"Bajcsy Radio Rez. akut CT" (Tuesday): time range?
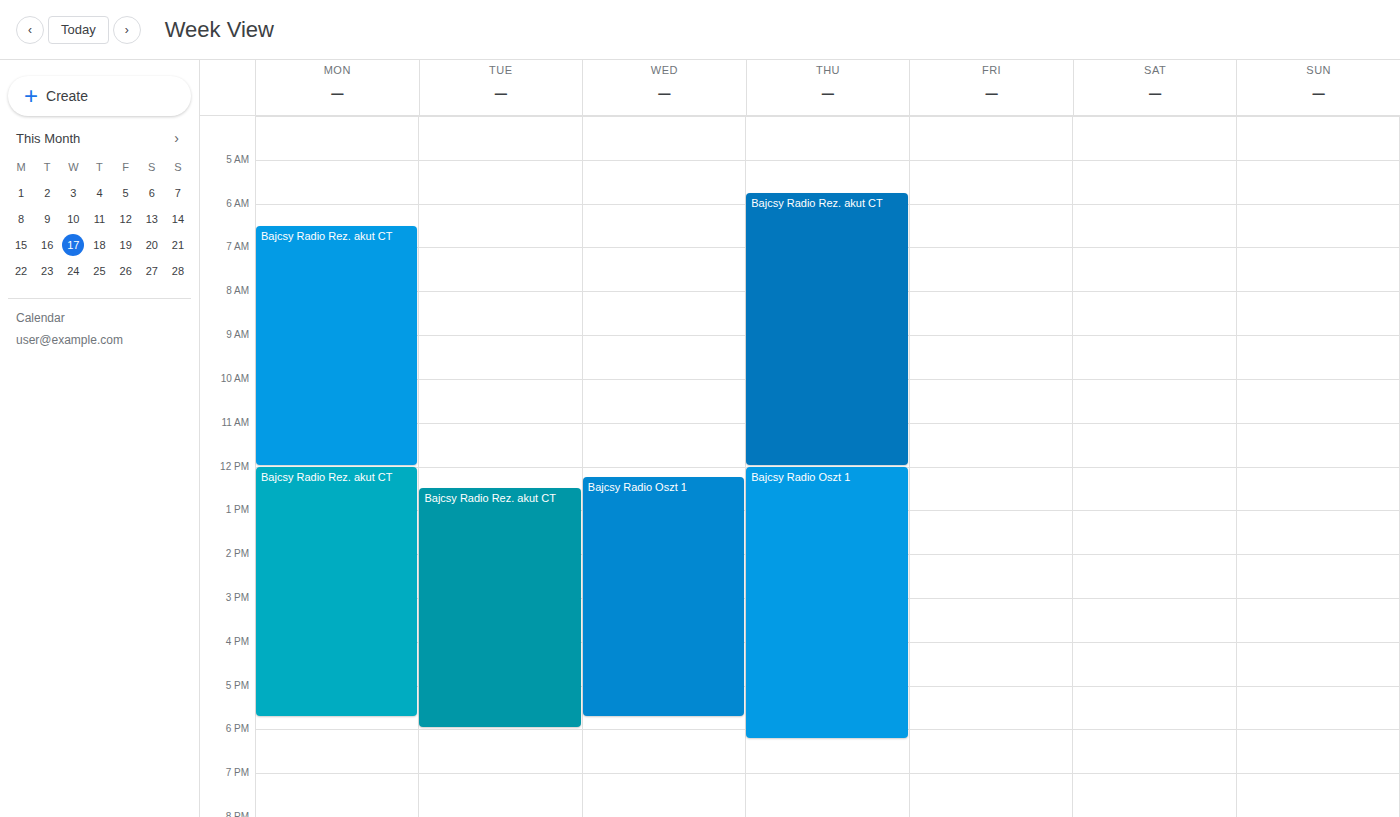
12:30 PM to 6:00 PM